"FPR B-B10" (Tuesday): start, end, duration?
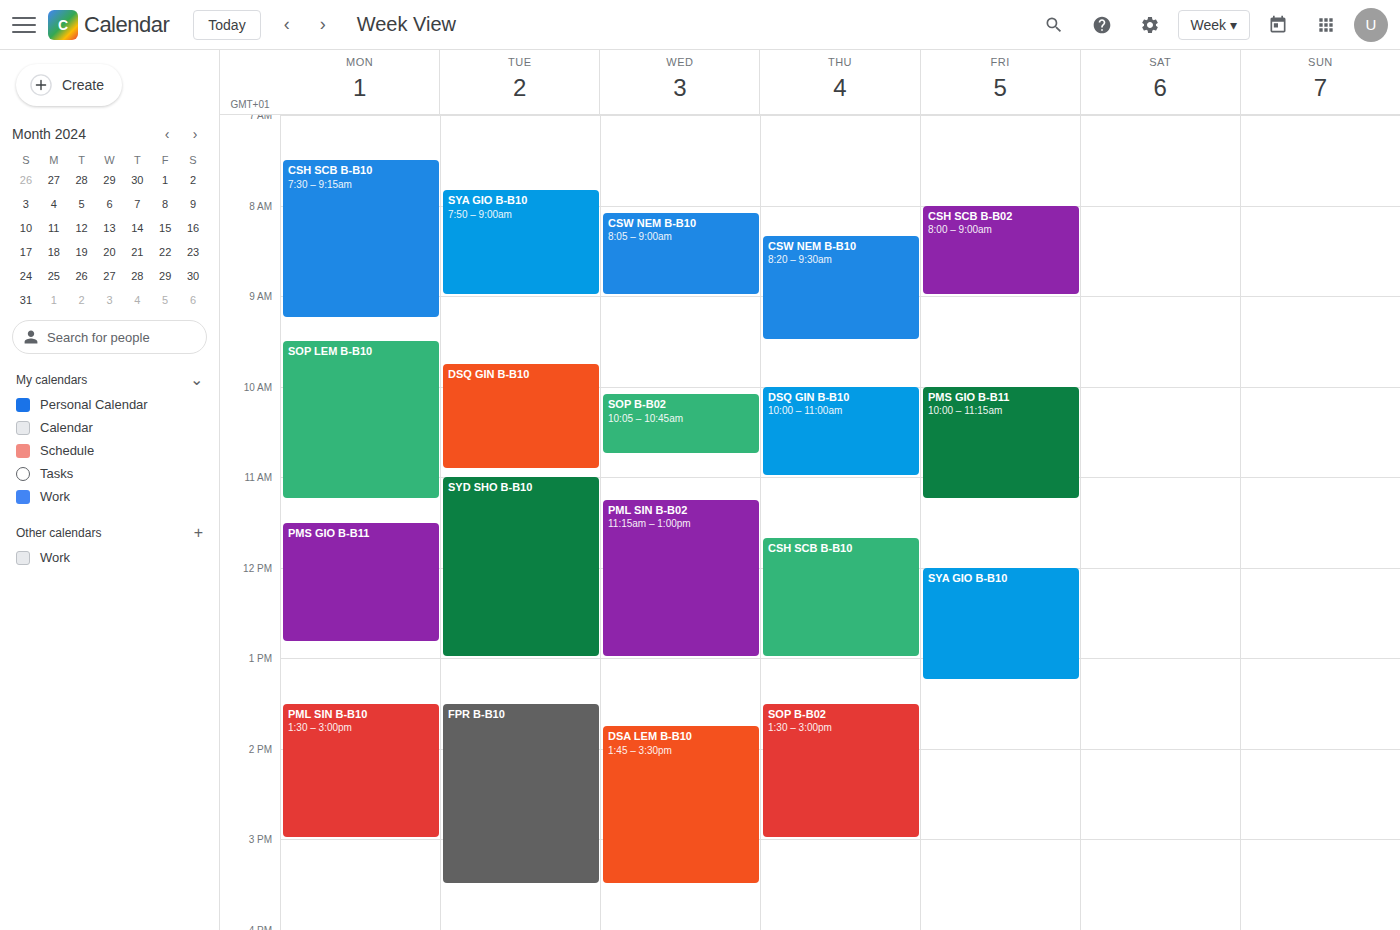
1:30 PM to 3:30 PM, 2 hours